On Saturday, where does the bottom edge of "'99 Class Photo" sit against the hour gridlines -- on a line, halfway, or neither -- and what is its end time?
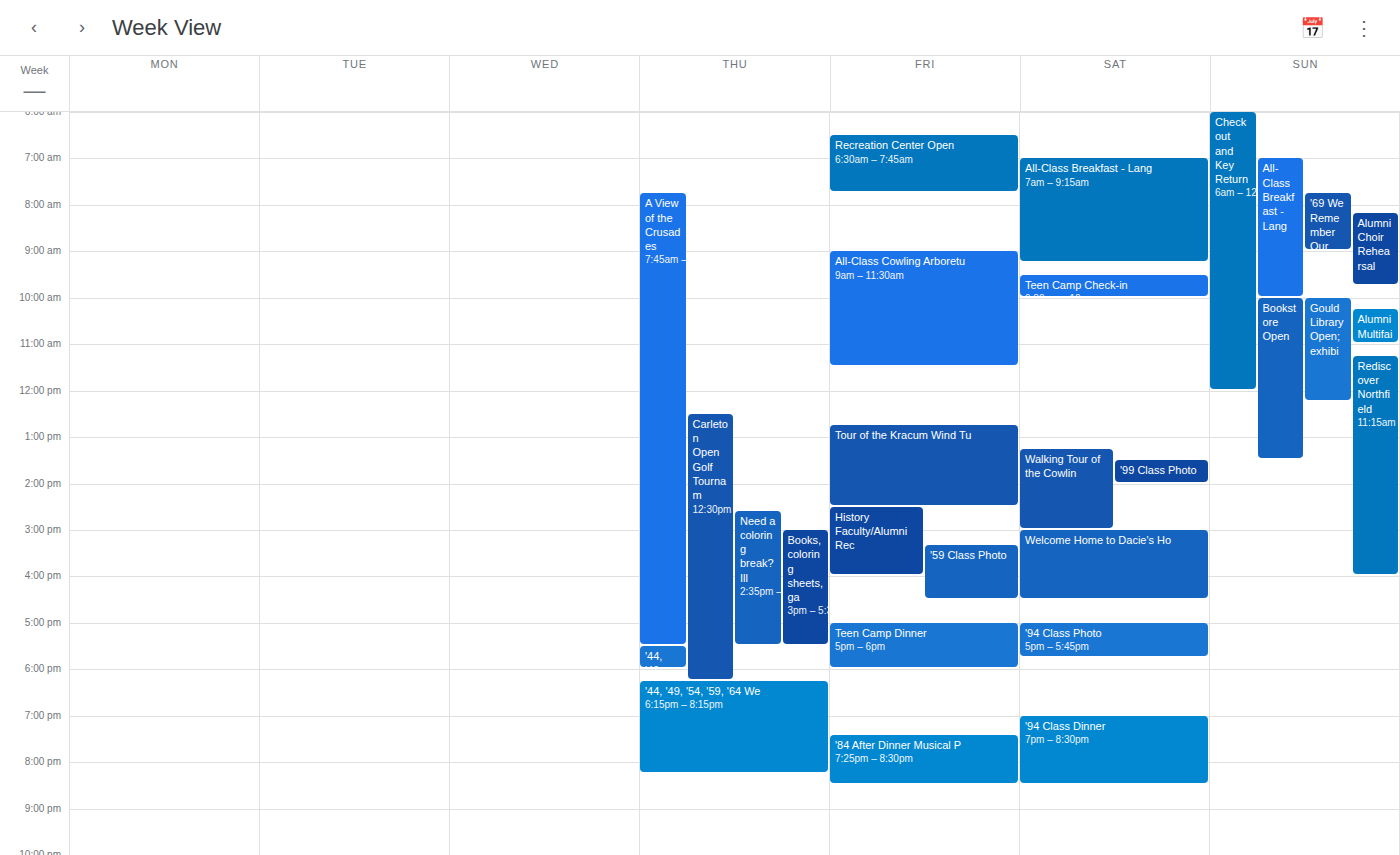
14:00 -- exactly on the 14:00 line.